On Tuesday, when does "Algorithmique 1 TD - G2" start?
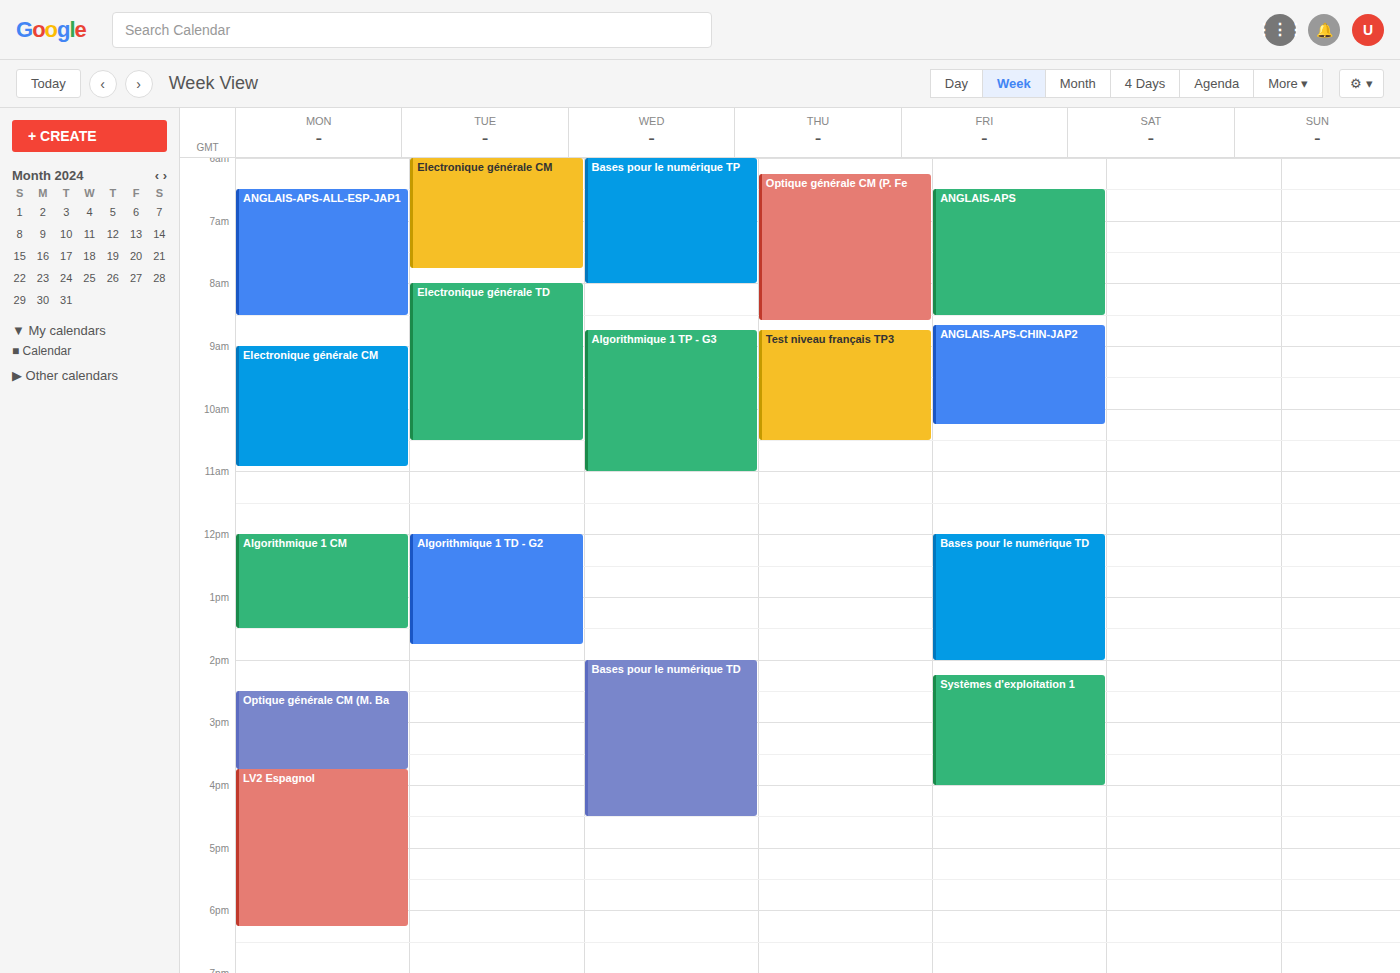
12:00 PM